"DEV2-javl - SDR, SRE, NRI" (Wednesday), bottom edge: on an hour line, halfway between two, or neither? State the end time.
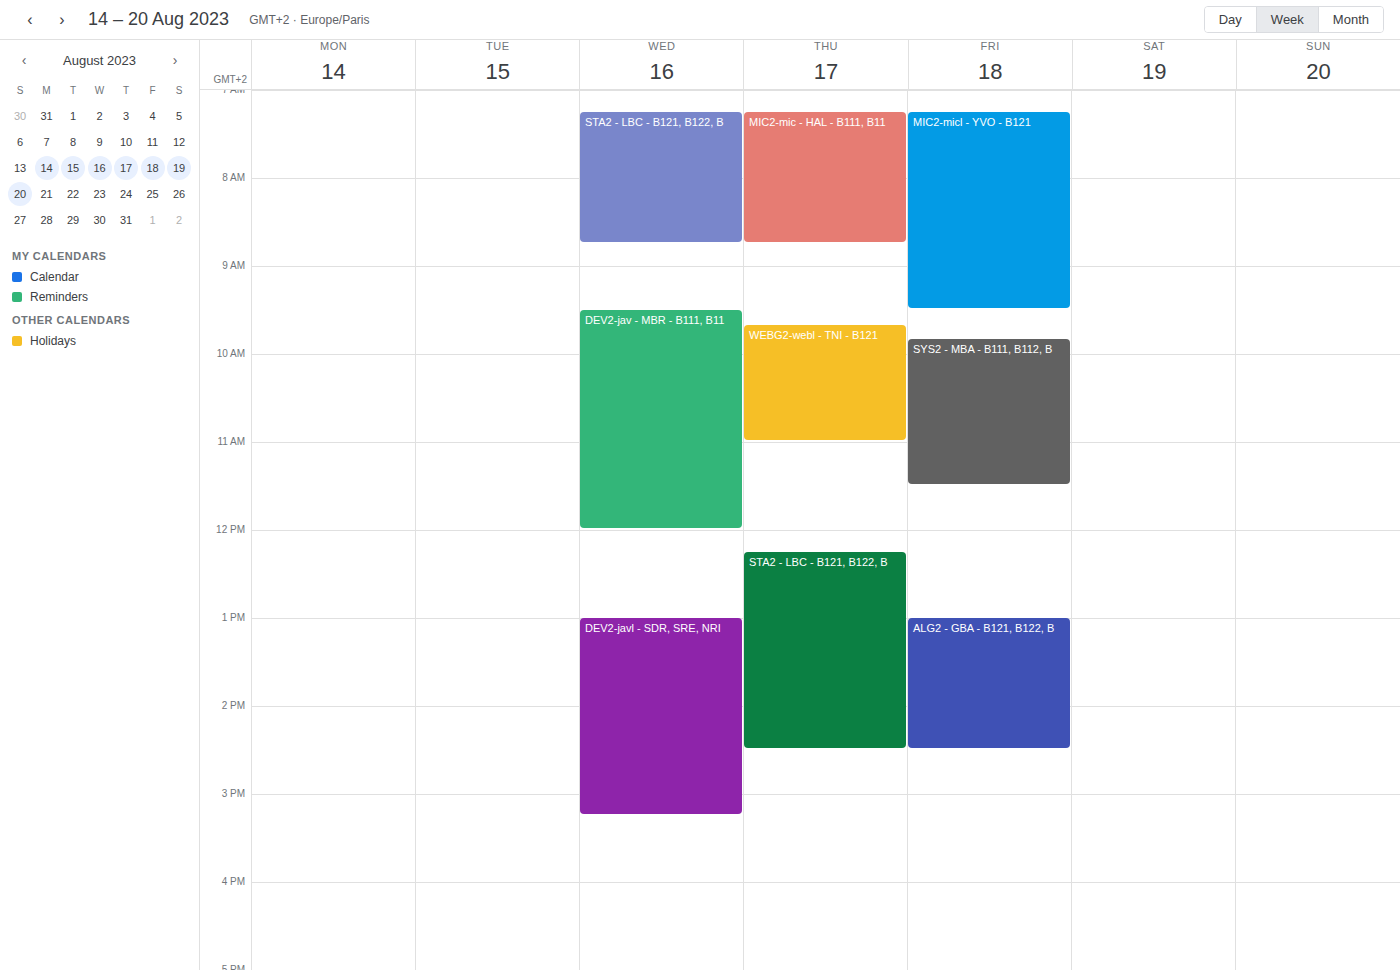
3:15 PM -- neither: a quarter of the way from the 3 PM line to the 4 PM line.